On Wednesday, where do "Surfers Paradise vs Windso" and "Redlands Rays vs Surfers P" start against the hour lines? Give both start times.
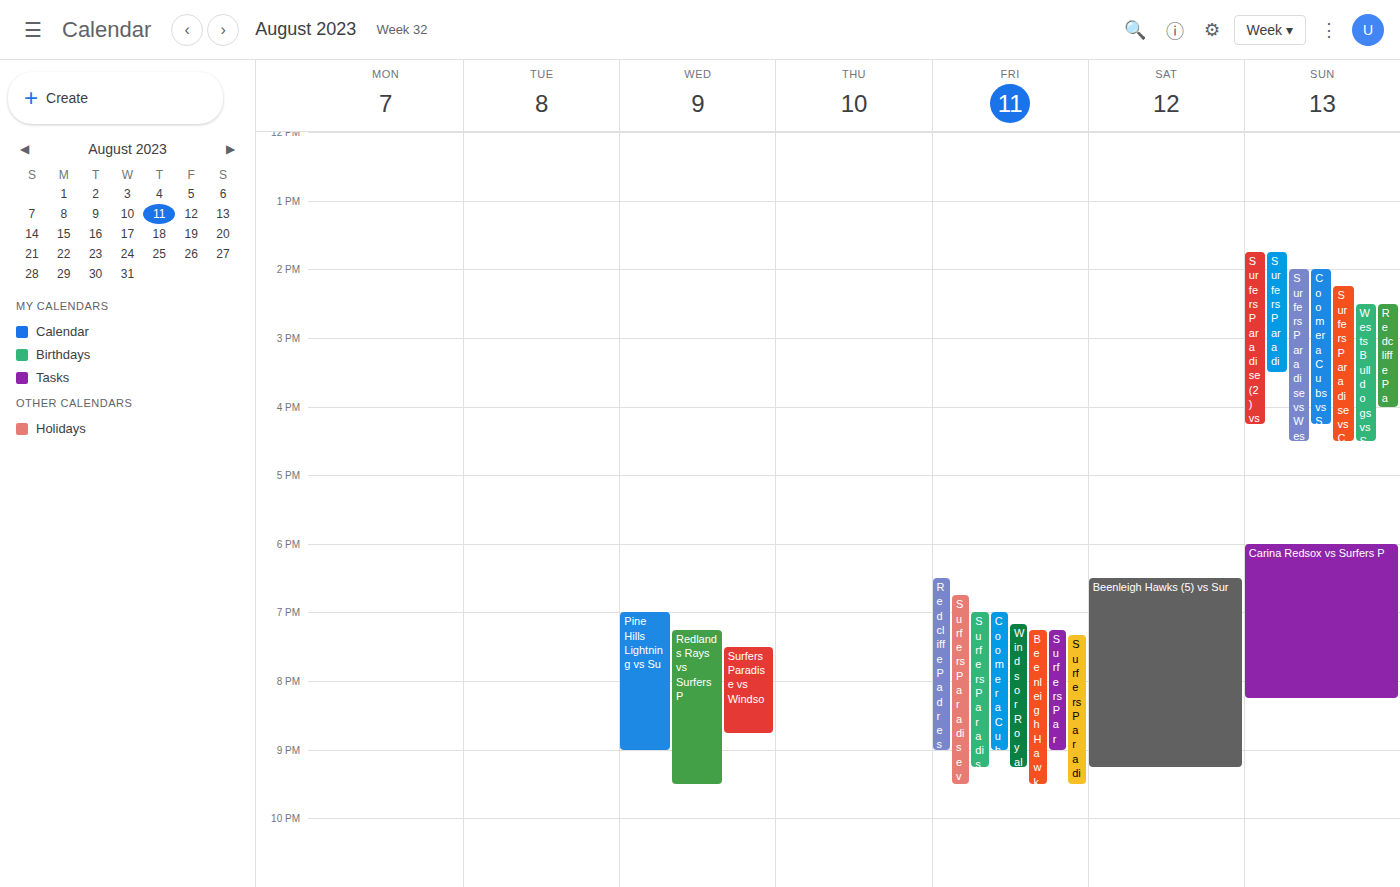
"Surfers Paradise vs Windso": 7:30 PM, halfway between the 7 PM and 8 PM lines. "Redlands Rays vs Surfers P": 7:15 PM, neither: a quarter of the way from the 7 PM line to the 8 PM line.